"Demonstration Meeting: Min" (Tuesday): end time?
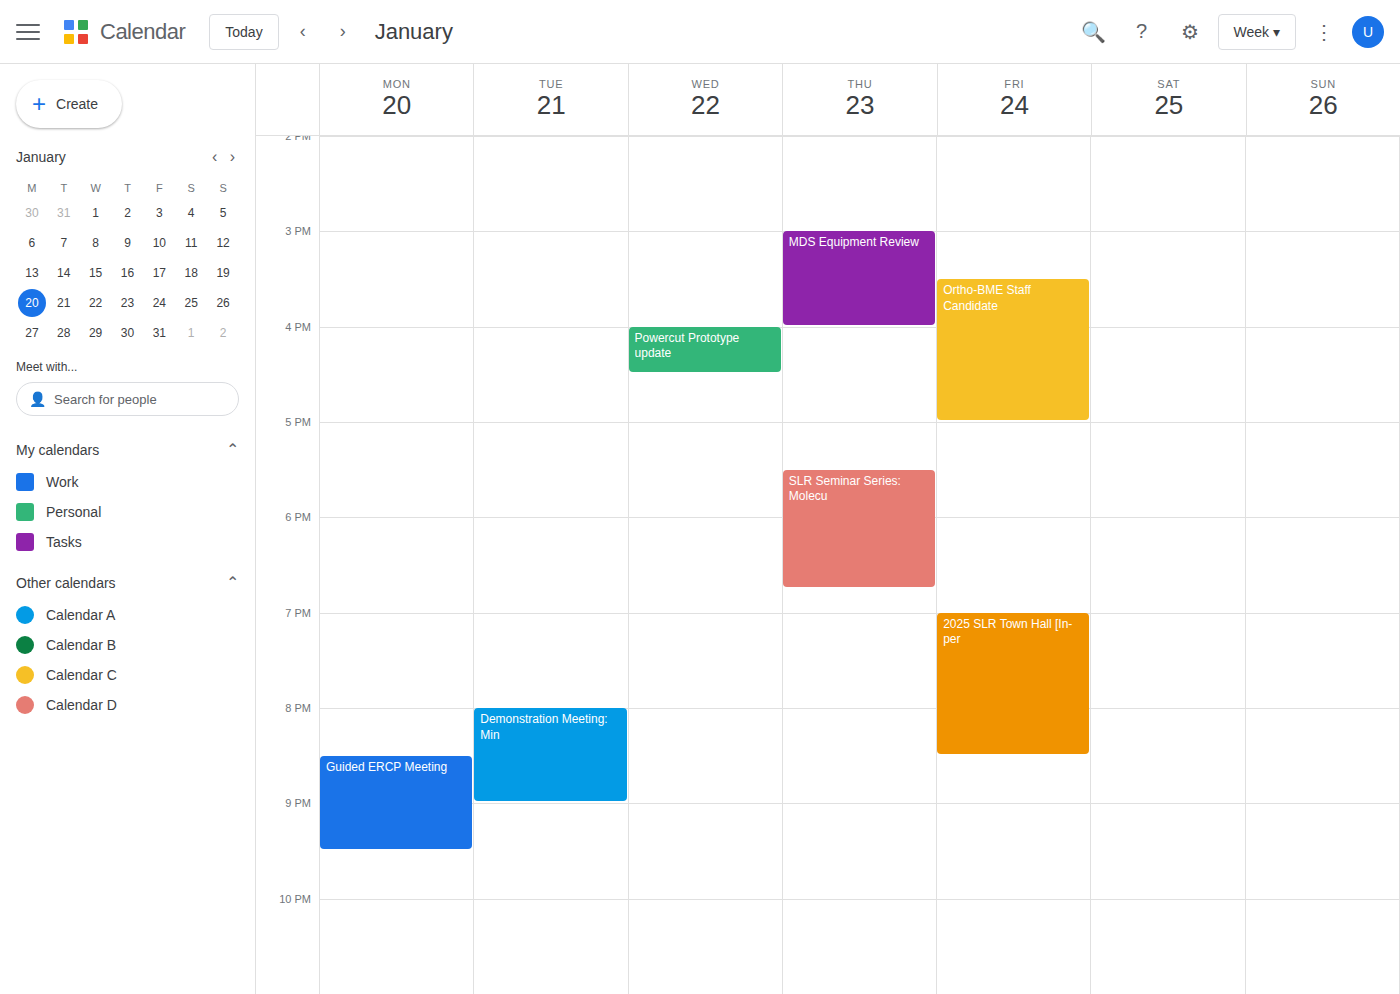
9:00 PM